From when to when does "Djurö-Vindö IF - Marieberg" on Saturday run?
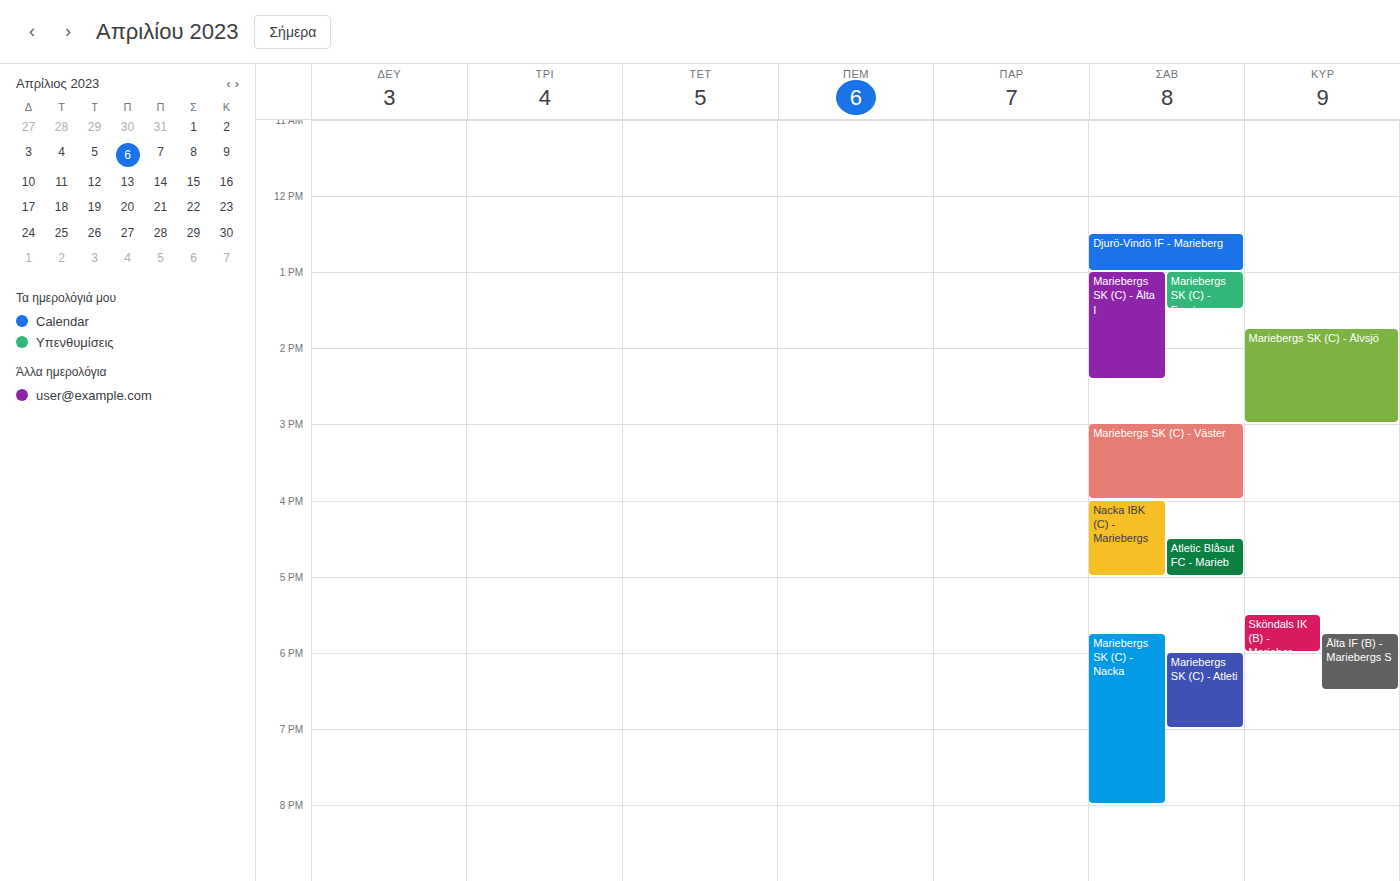
12:30 PM to 1:00 PM